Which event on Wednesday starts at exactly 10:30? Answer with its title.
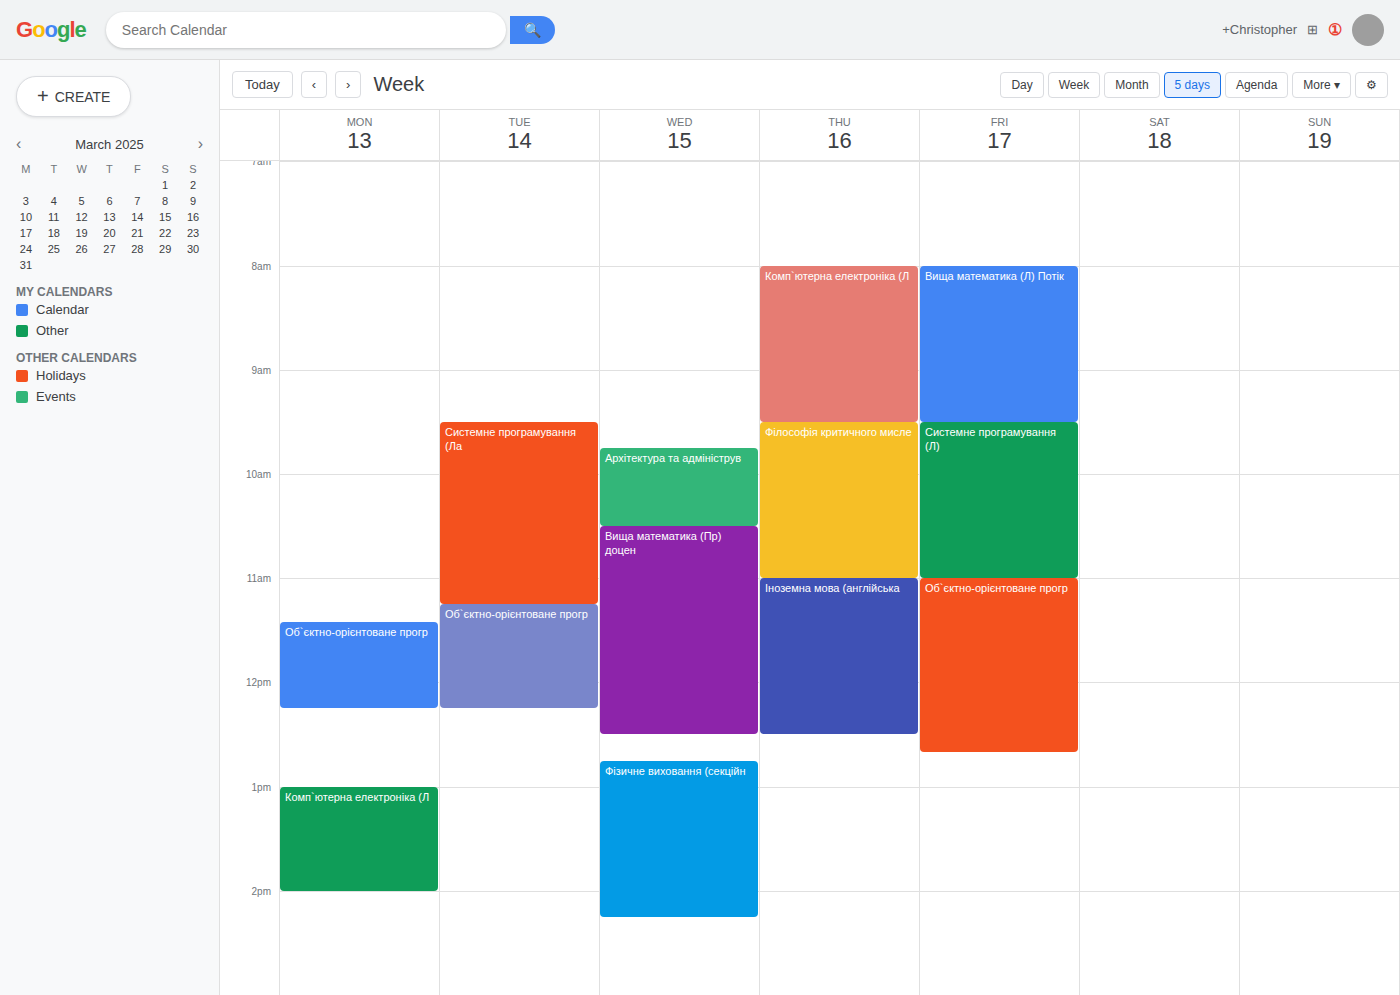
"Вища математика (Пр) доцен"